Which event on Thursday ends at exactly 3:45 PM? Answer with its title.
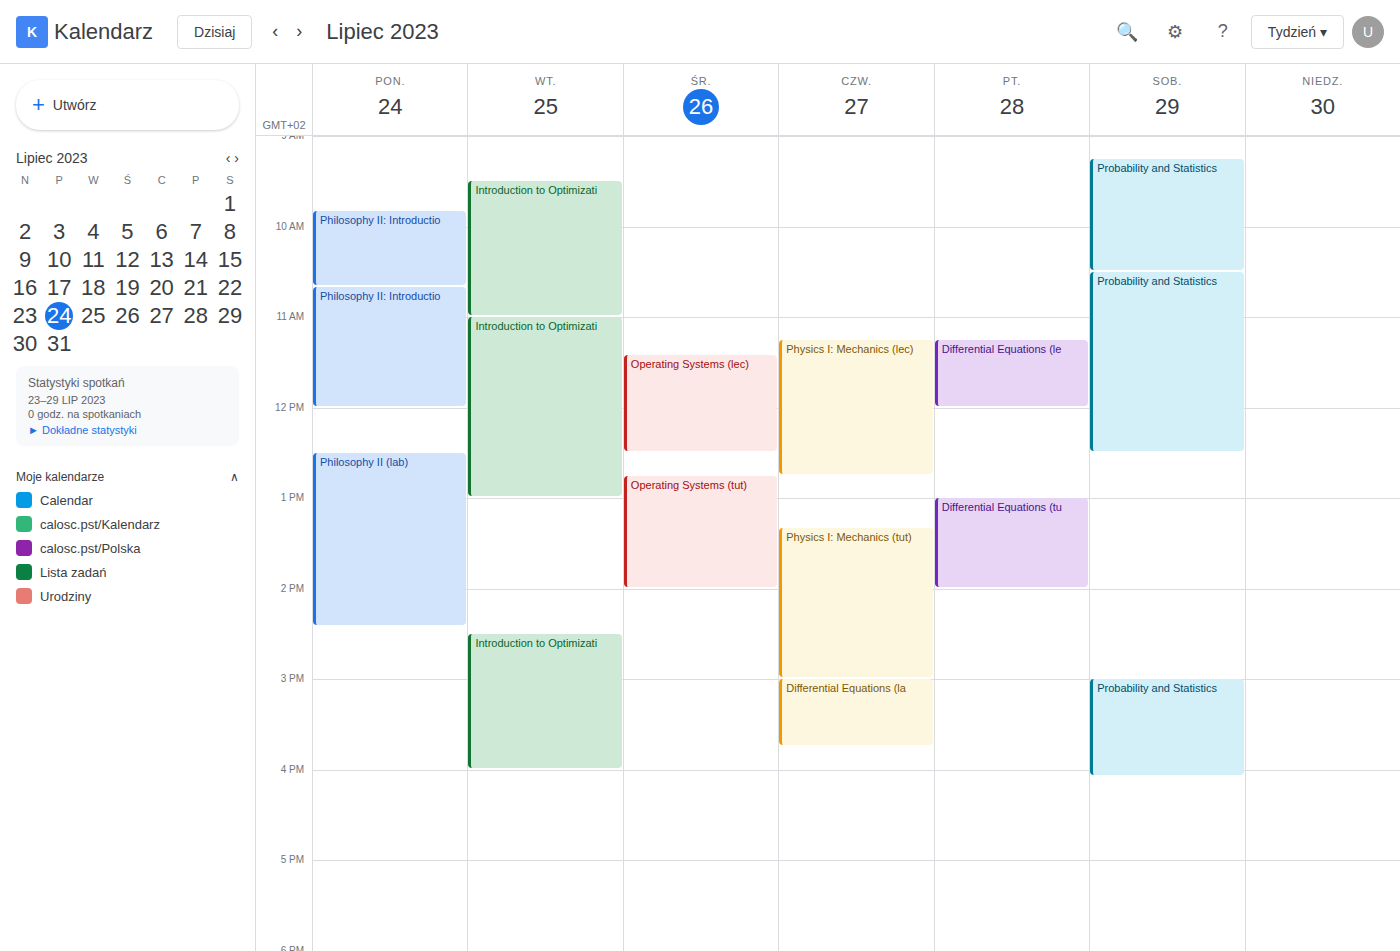
"Differential Equations (la"